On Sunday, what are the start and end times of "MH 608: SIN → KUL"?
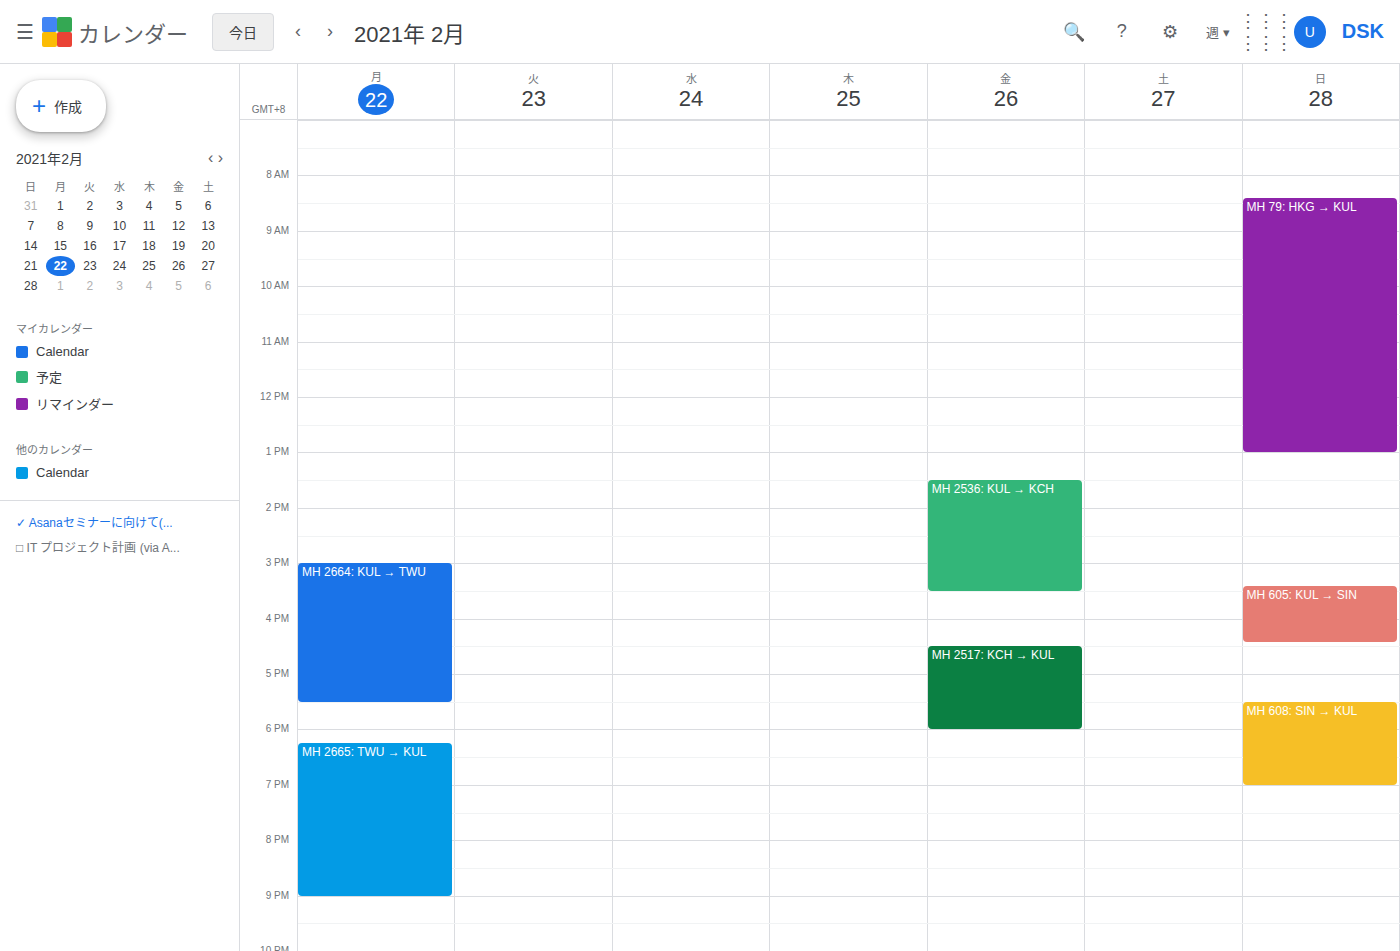
5:30 PM to 7:00 PM